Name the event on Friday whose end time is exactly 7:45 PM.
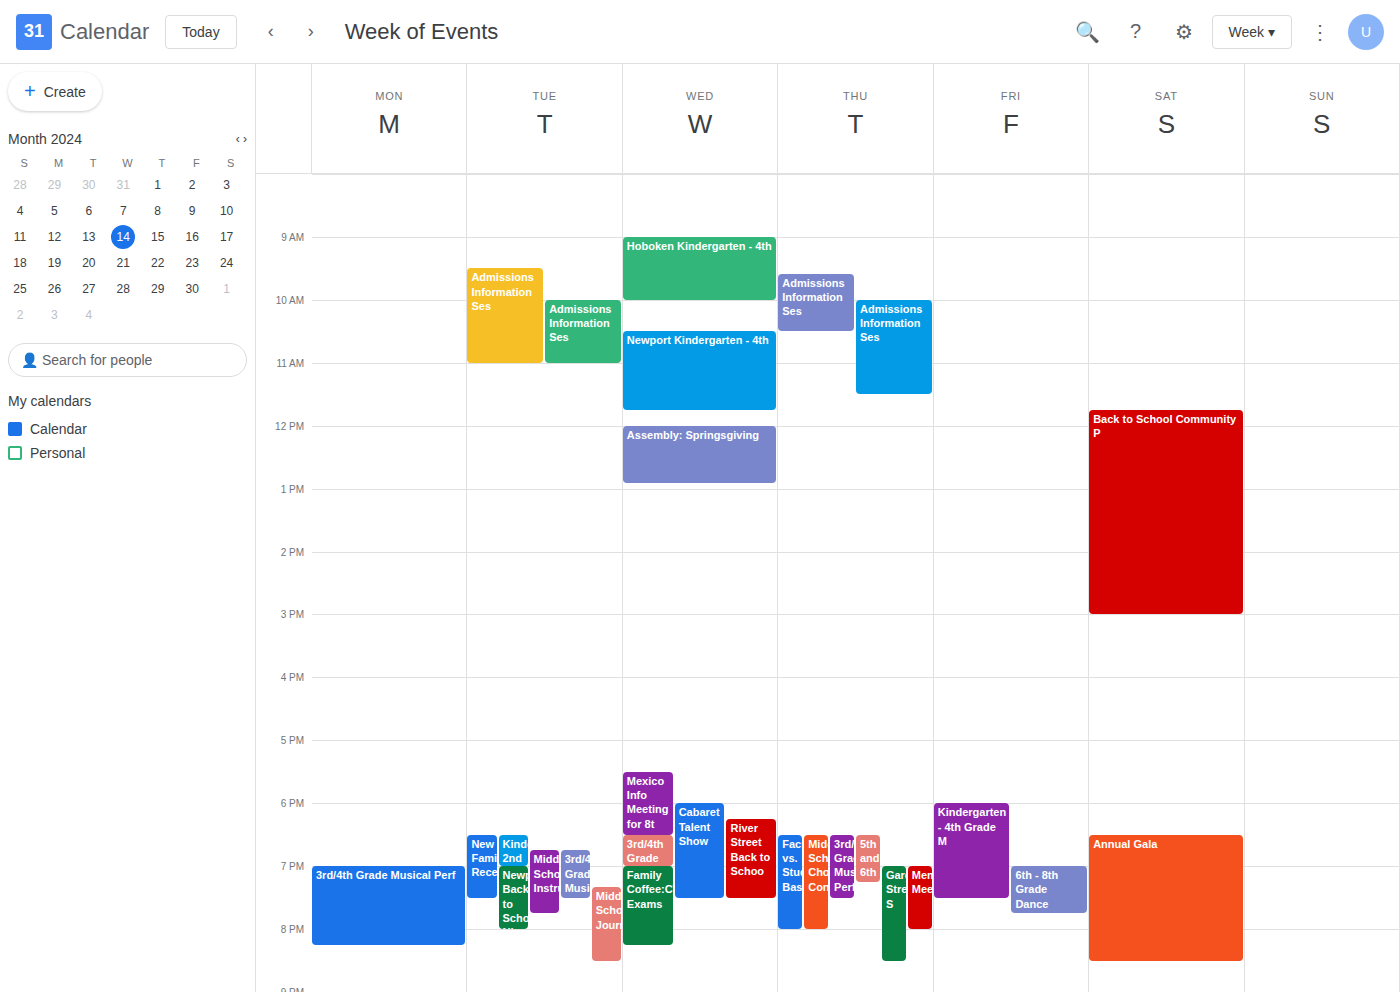
"6th - 8th Grade Dance"